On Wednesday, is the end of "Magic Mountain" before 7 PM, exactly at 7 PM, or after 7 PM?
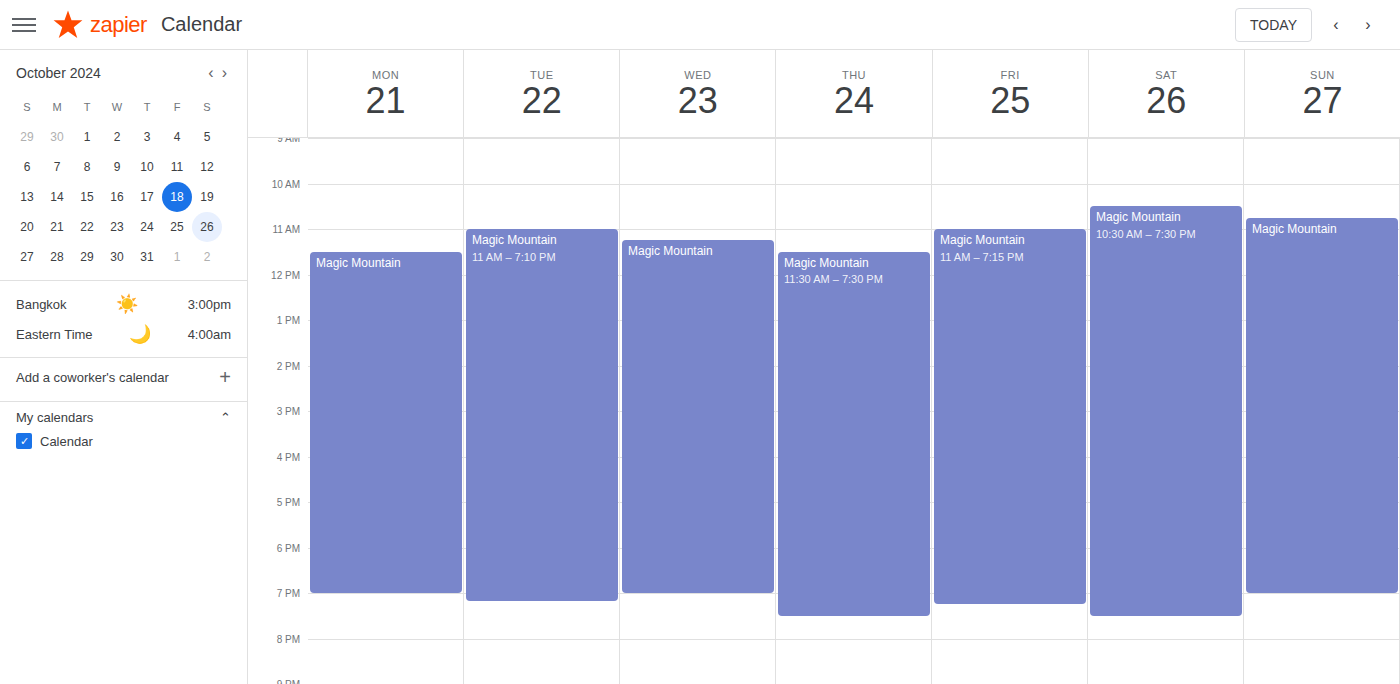
7:00 PM -- exactly at 7 PM, on the 7 PM line.